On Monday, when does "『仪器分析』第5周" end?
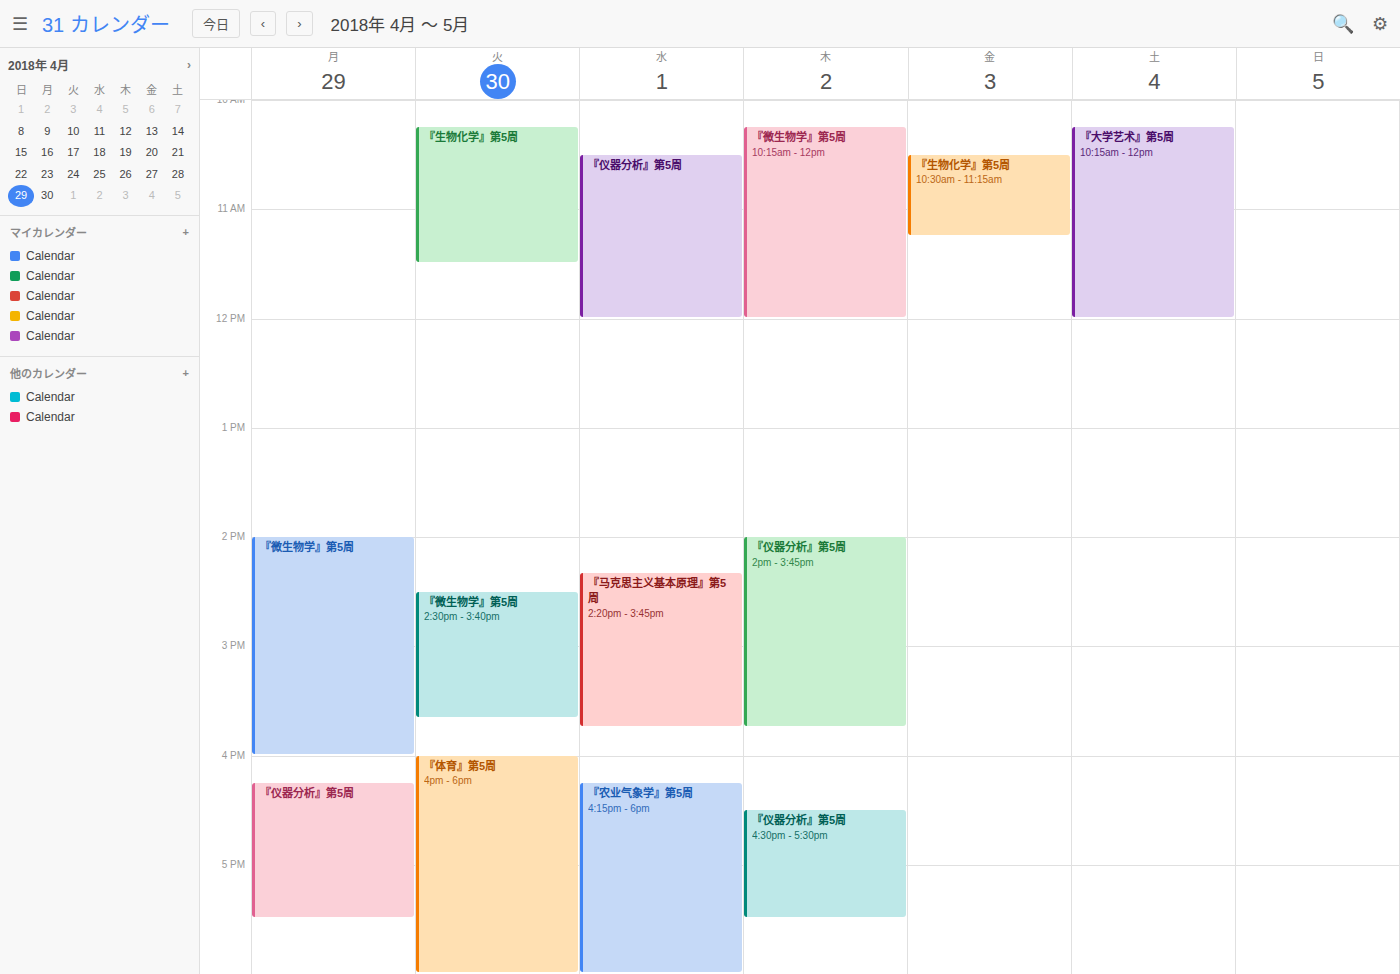
5:30 PM